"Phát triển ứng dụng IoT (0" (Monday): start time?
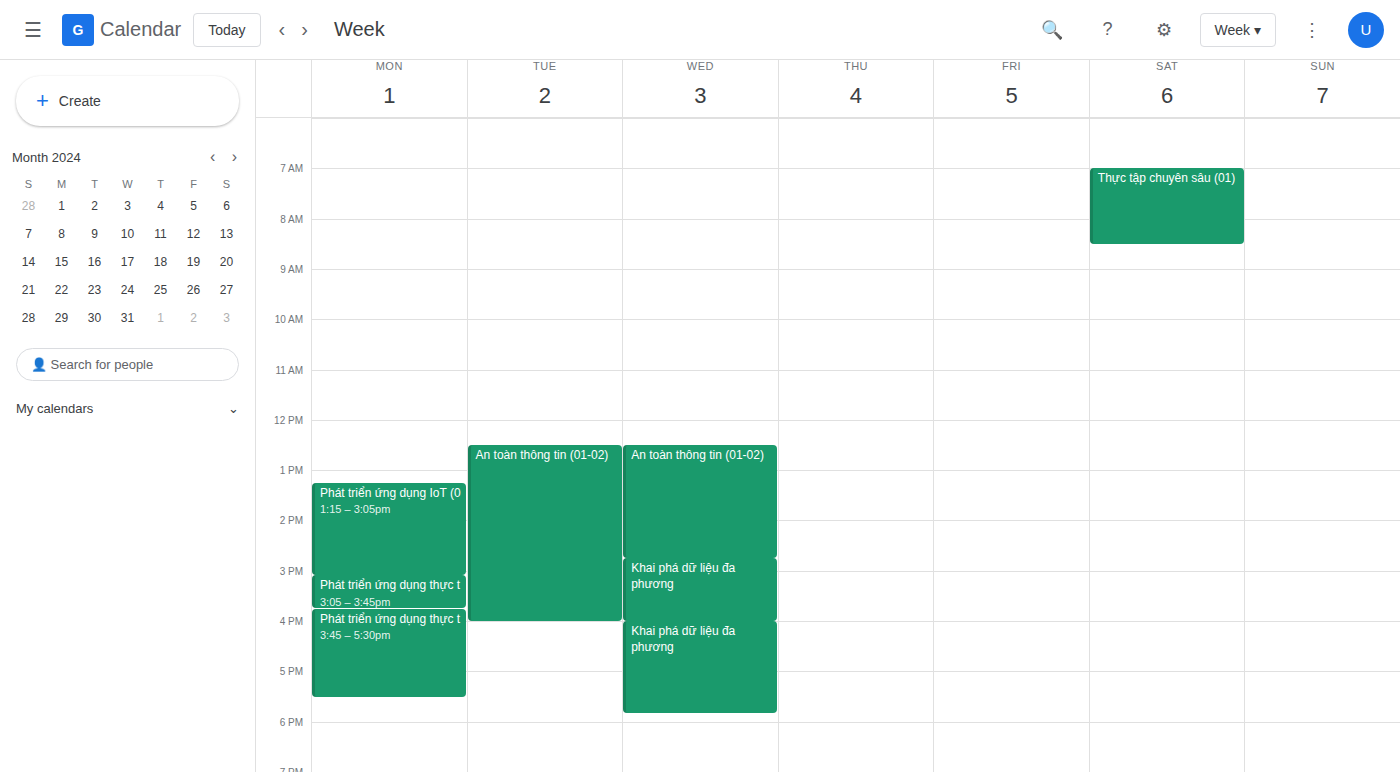
1:15 PM